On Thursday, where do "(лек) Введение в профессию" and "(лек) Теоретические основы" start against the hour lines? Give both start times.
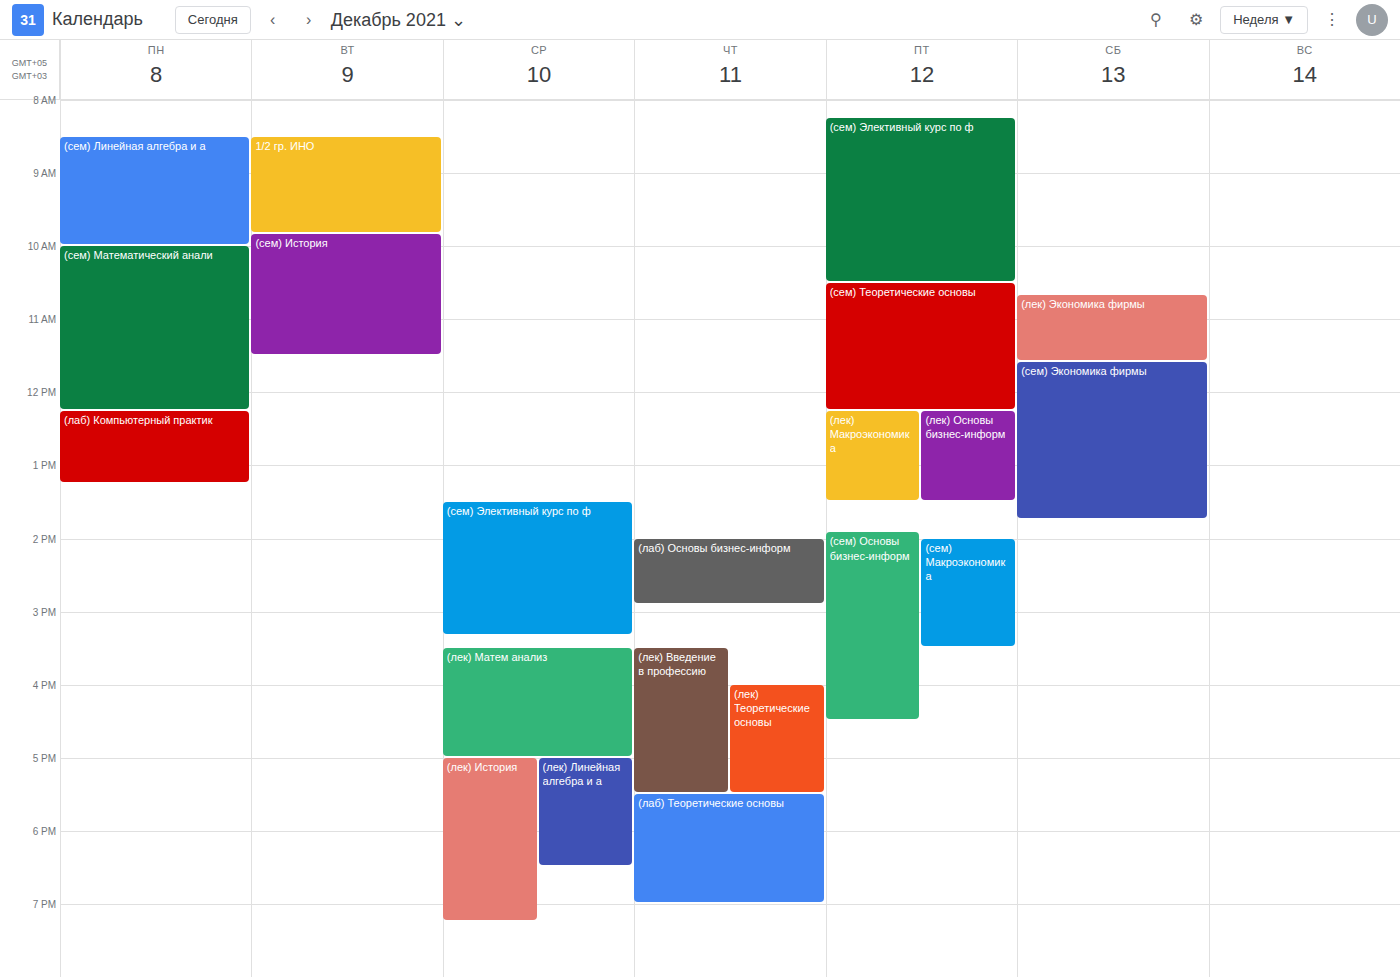
"(лек) Введение в профессию": 3:30 PM, halfway between the 3 PM and 4 PM lines. "(лек) Теоретические основы": 4:00 PM, exactly on the 4 PM line.